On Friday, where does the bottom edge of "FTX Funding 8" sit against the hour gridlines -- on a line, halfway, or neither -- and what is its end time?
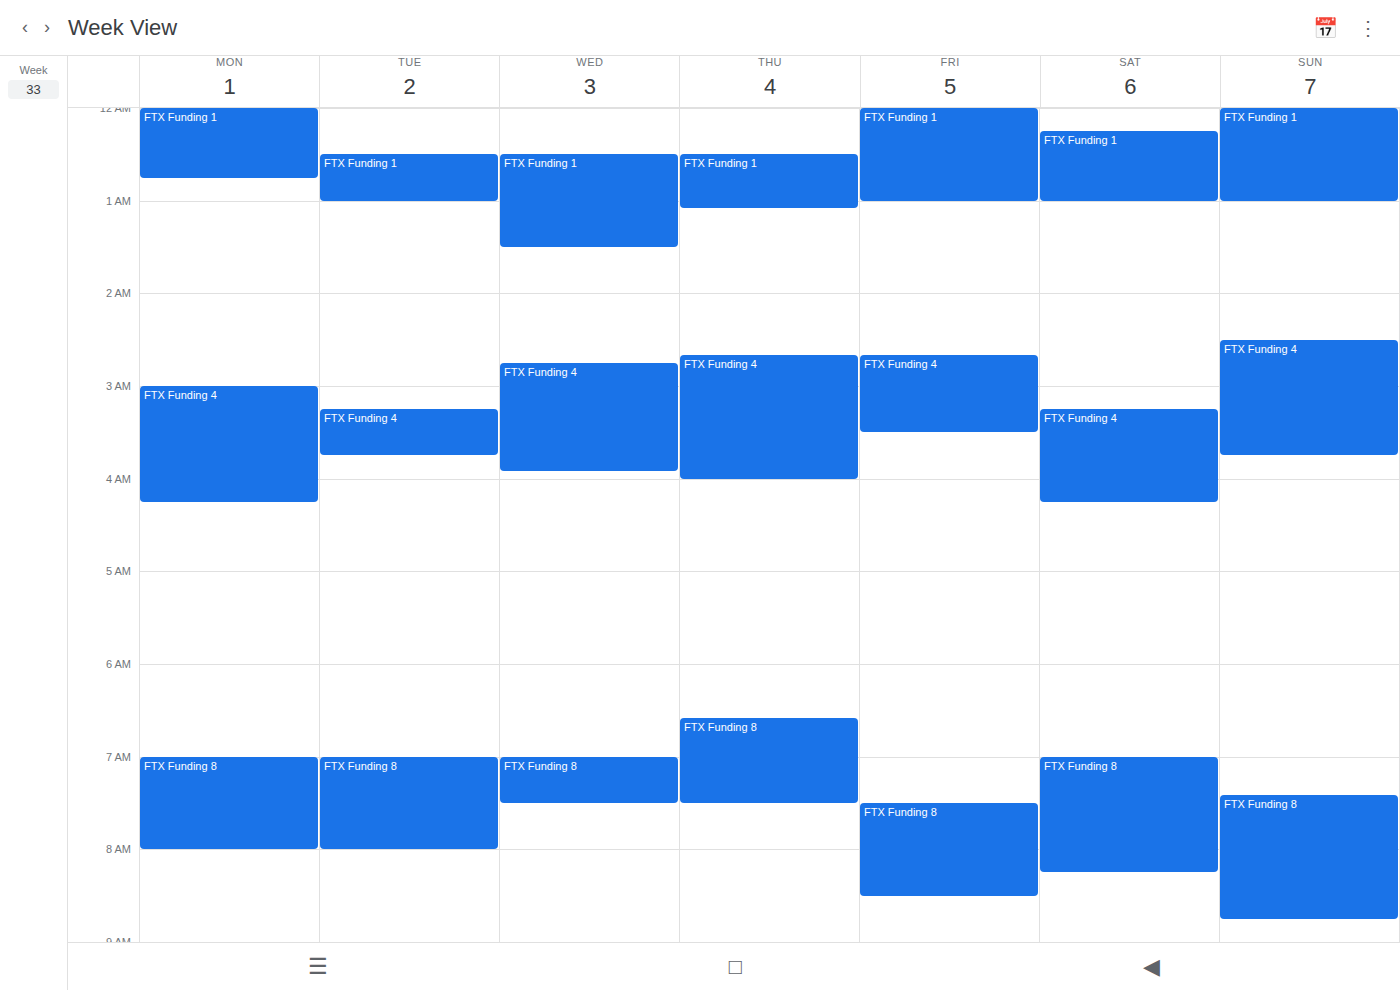
8:30 AM -- halfway between the 8 AM and 9 AM lines.